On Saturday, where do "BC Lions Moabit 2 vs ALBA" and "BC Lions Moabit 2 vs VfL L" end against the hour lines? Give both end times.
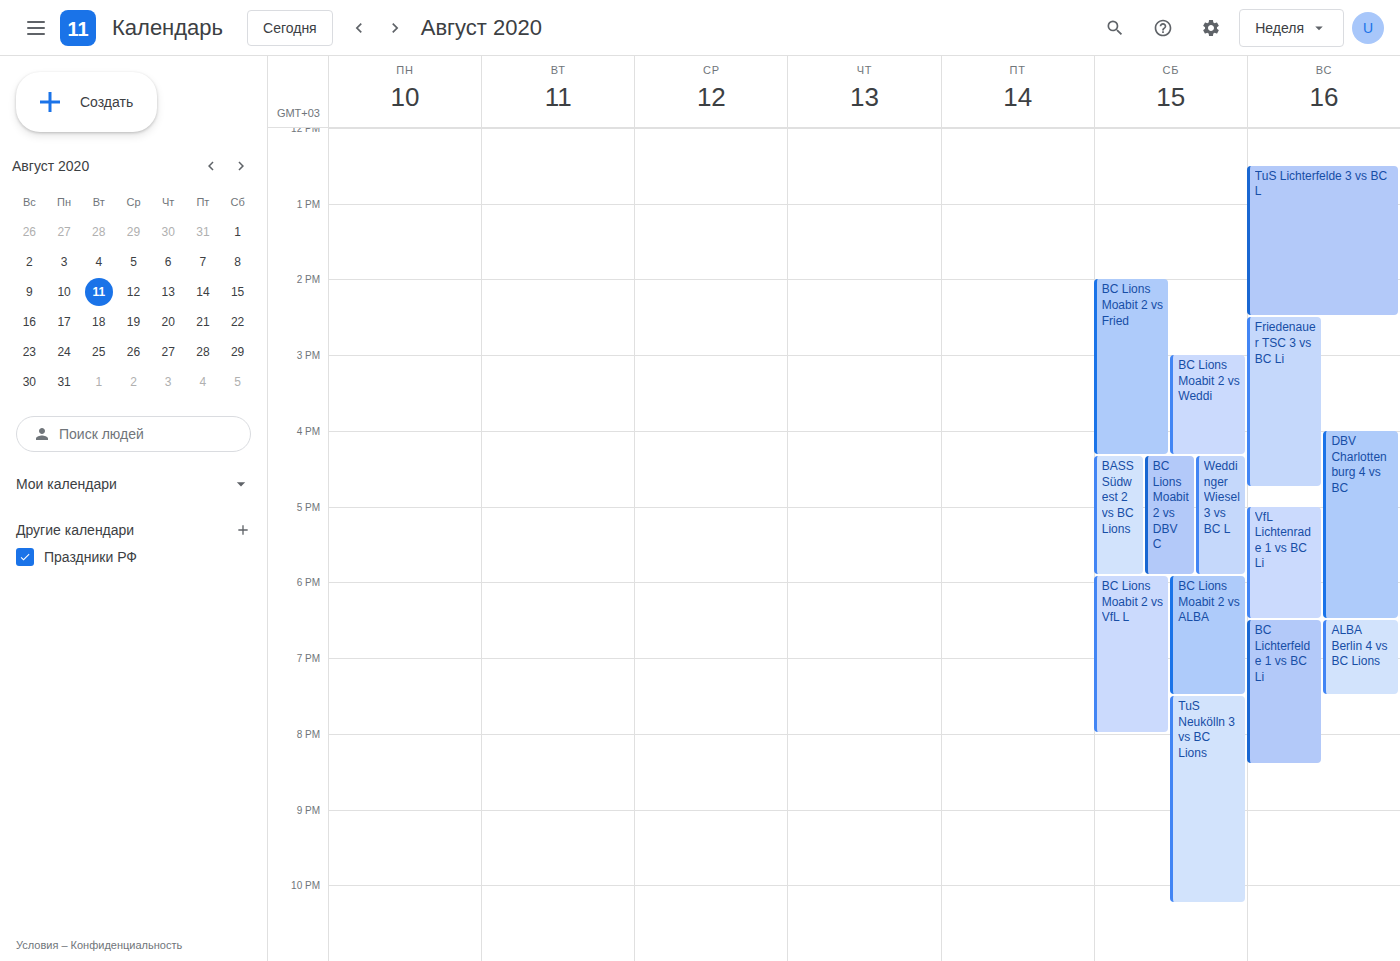
"BC Lions Moabit 2 vs ALBA": 7:30 PM, halfway between the 7 PM and 8 PM lines. "BC Lions Moabit 2 vs VfL L": 8:00 PM, exactly on the 8 PM line.